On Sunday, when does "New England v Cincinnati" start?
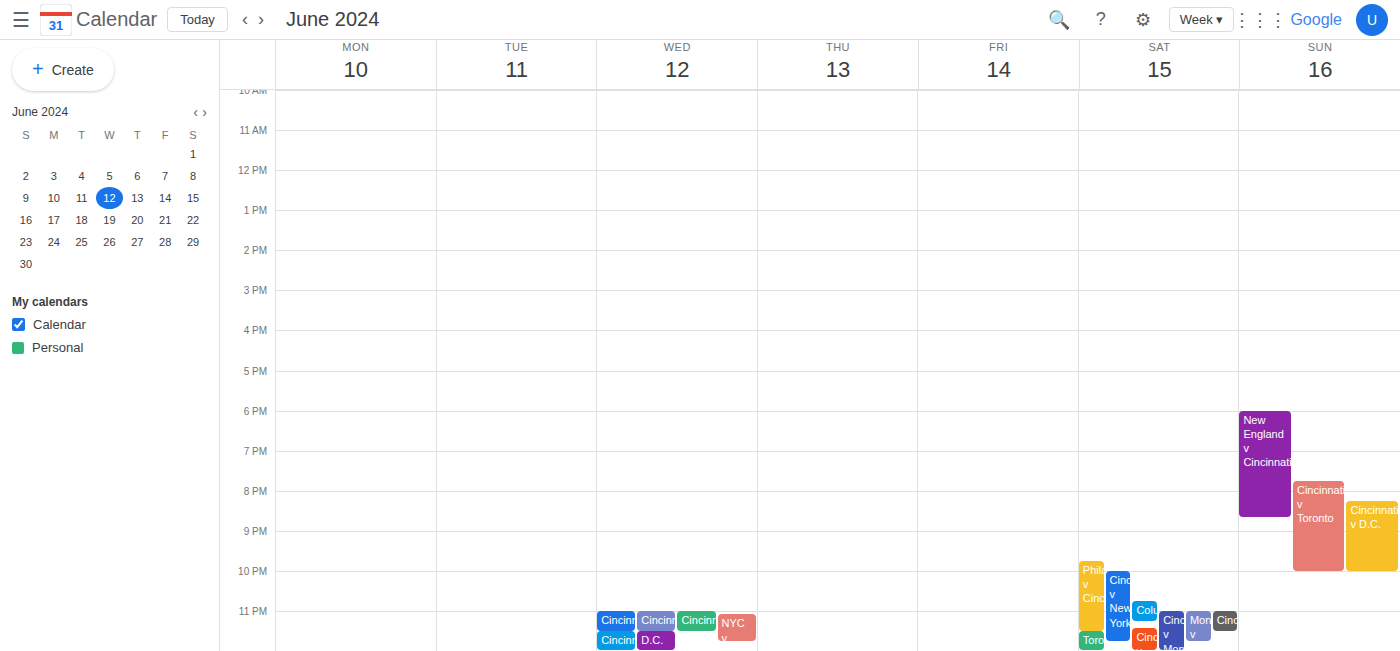
6:00 PM